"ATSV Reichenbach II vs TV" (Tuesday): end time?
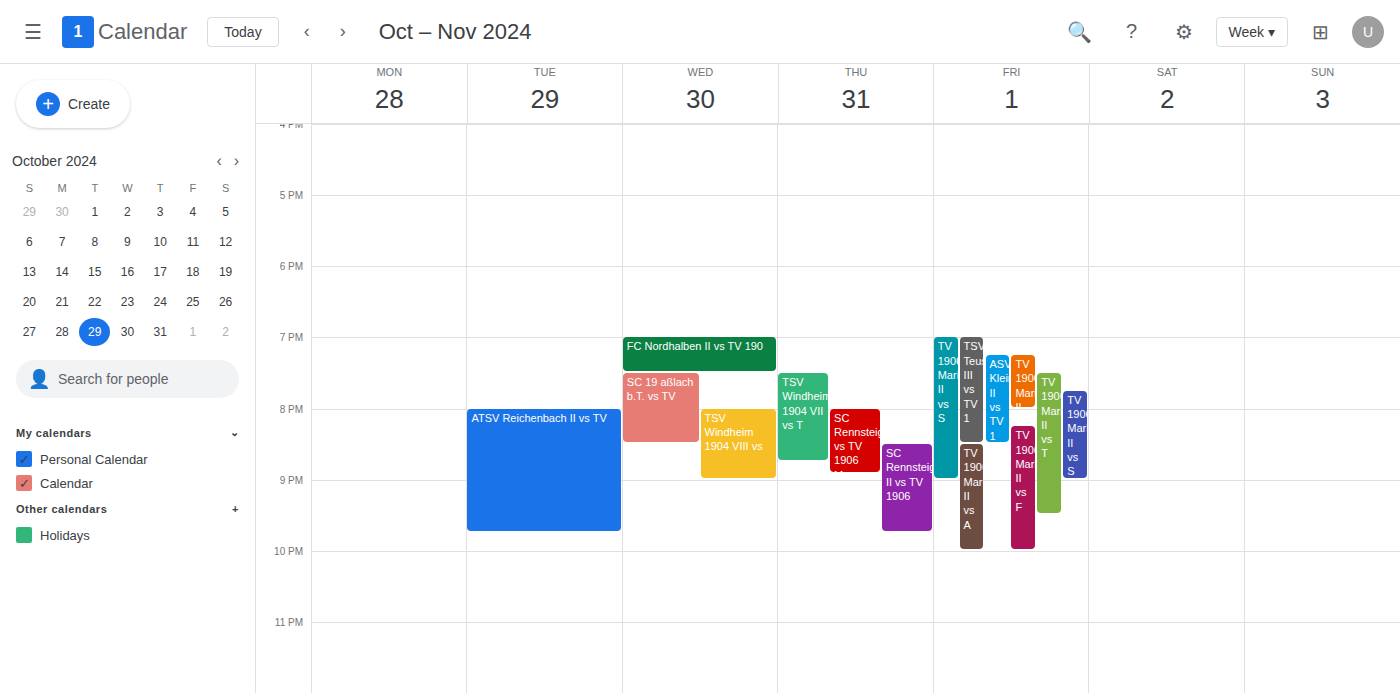
9:45 PM